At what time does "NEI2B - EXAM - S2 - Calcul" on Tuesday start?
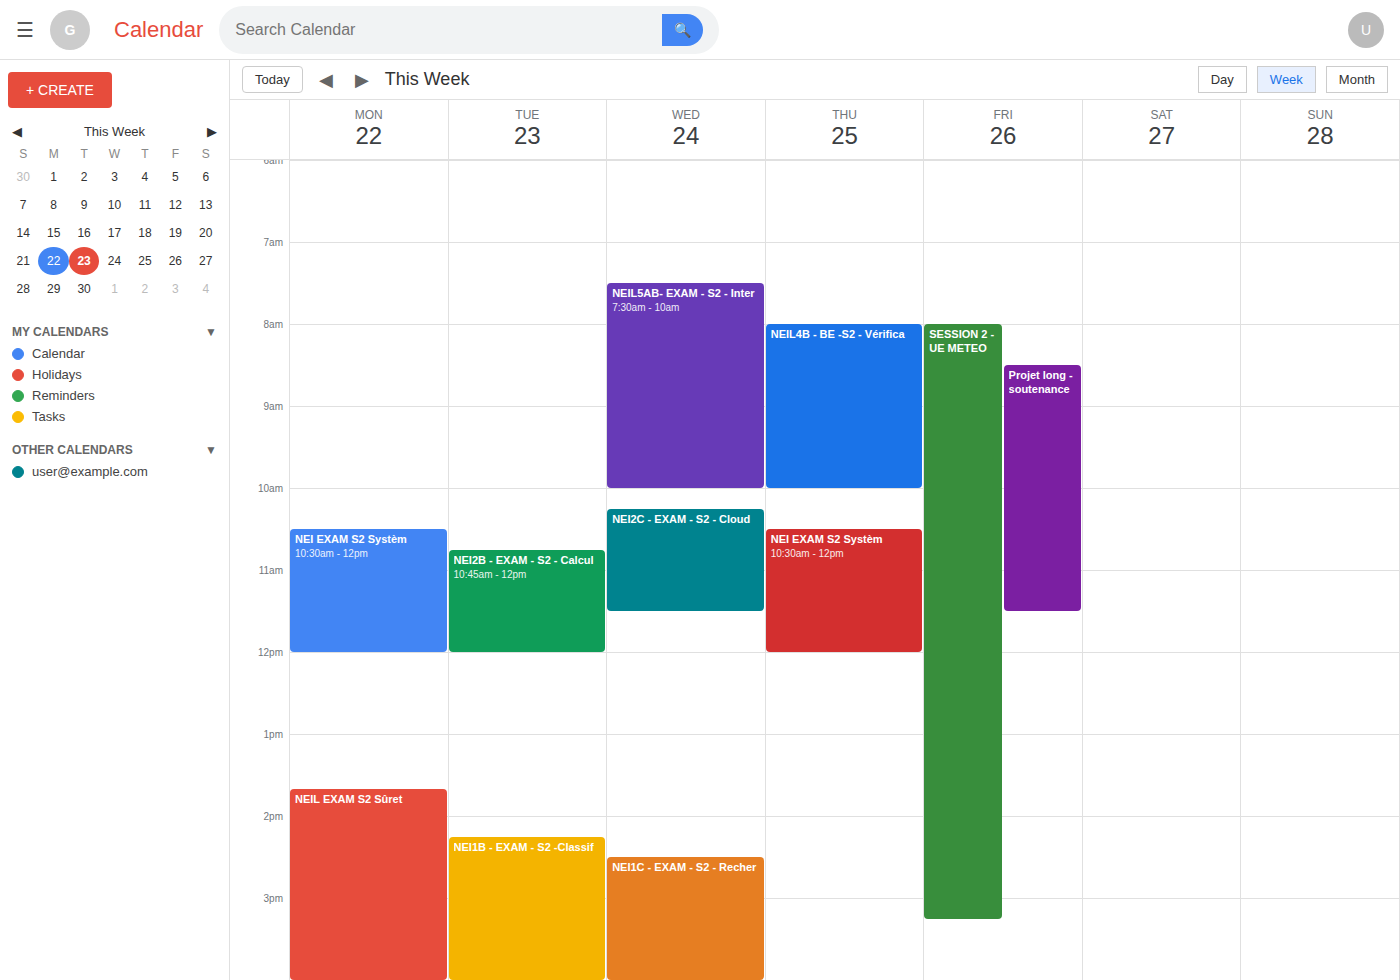
10:45 AM